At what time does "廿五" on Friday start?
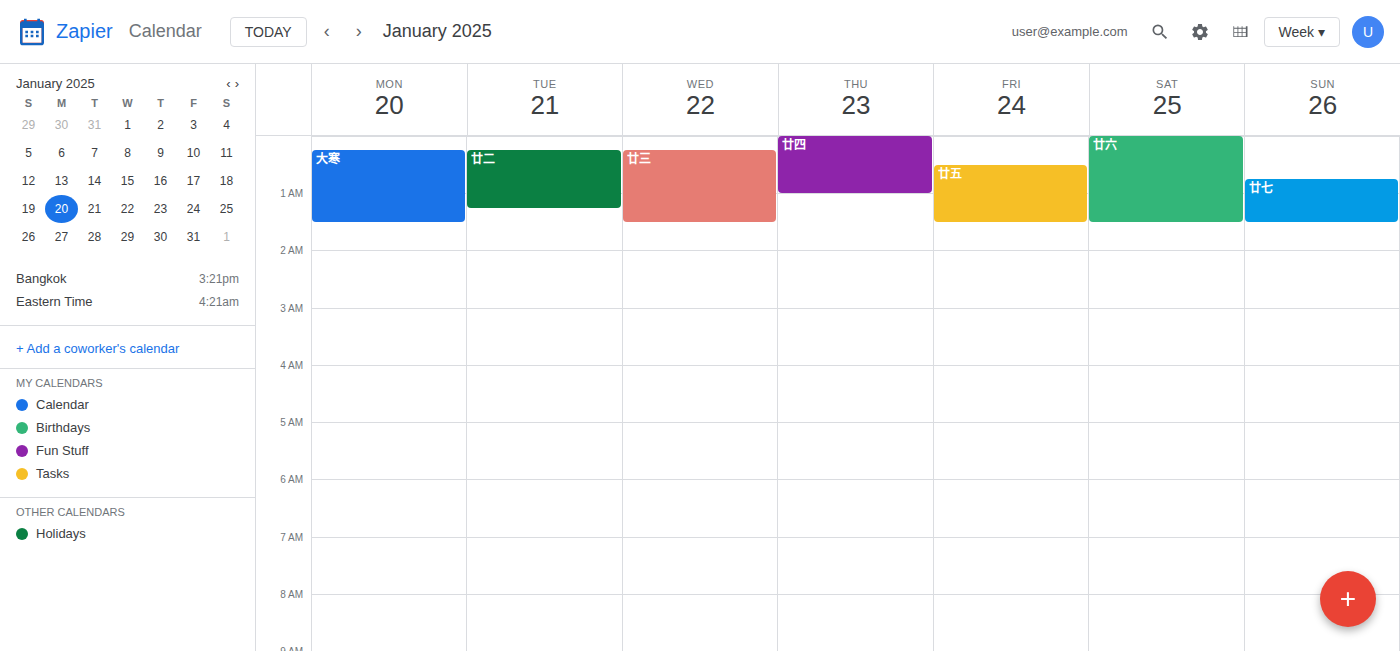
00:30